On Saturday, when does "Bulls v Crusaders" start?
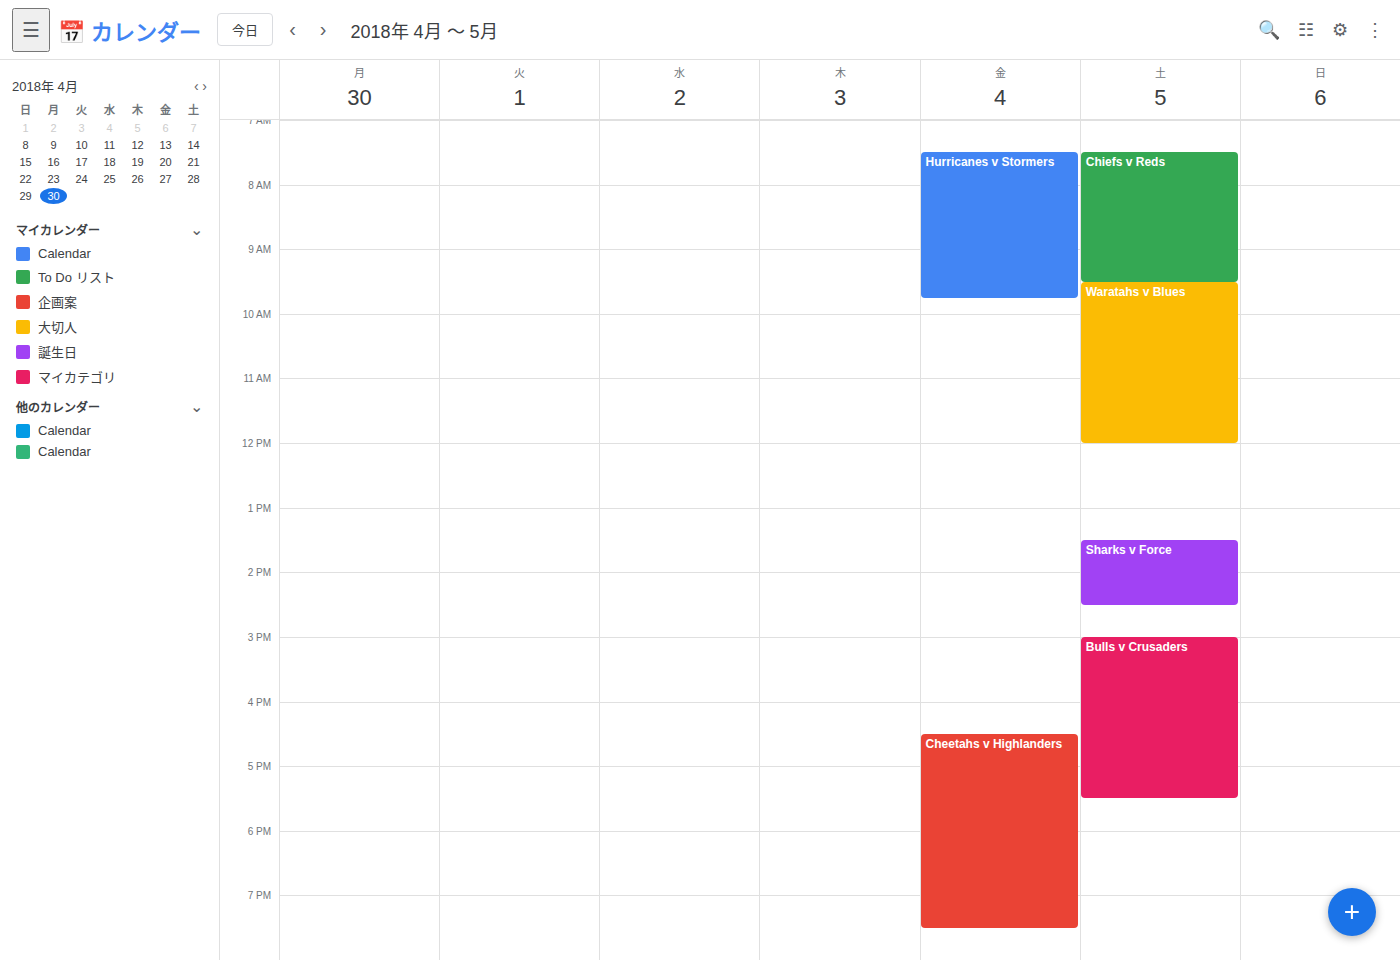
3:00 PM